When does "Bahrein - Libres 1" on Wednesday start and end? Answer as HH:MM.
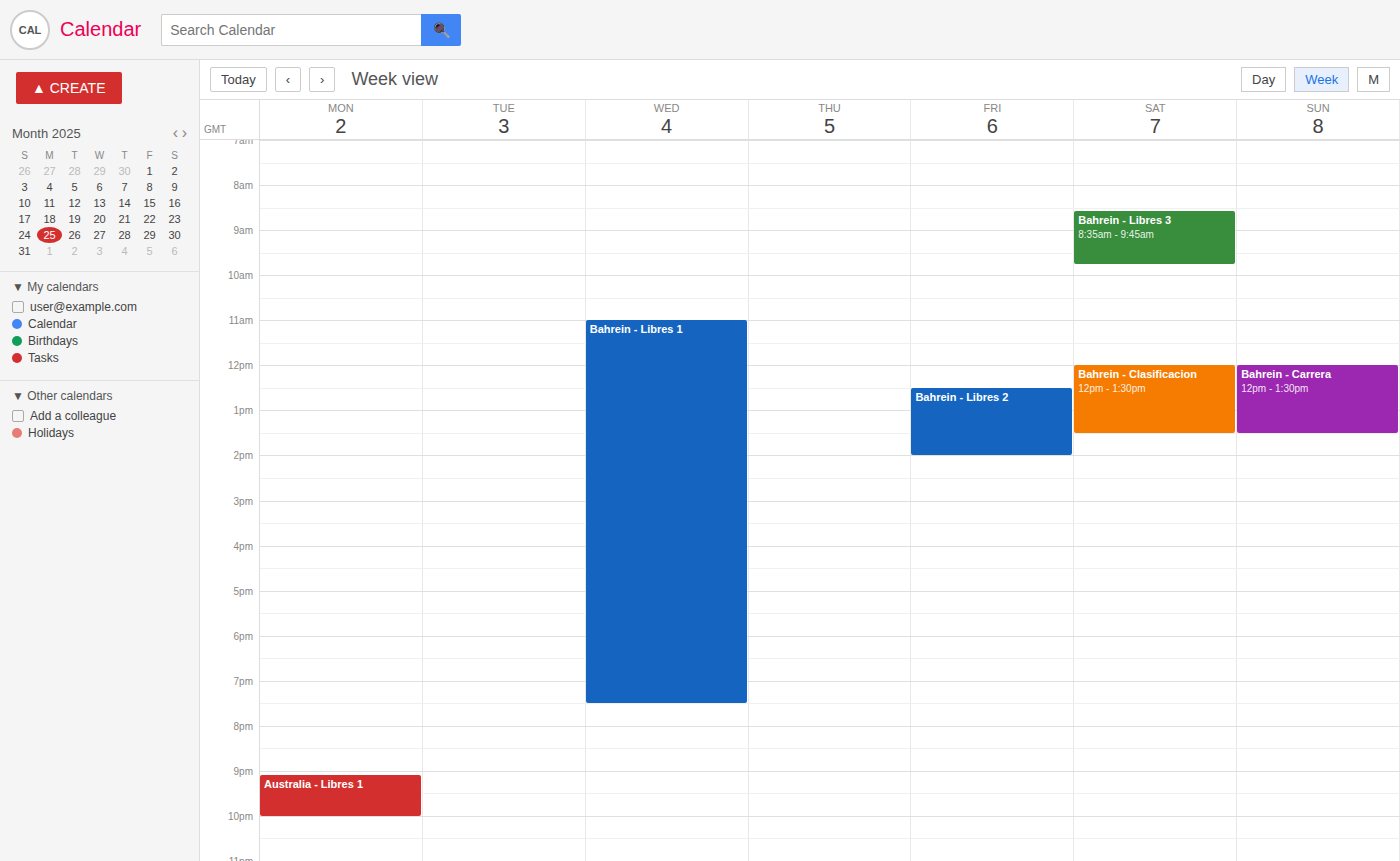
11:00 to 19:30